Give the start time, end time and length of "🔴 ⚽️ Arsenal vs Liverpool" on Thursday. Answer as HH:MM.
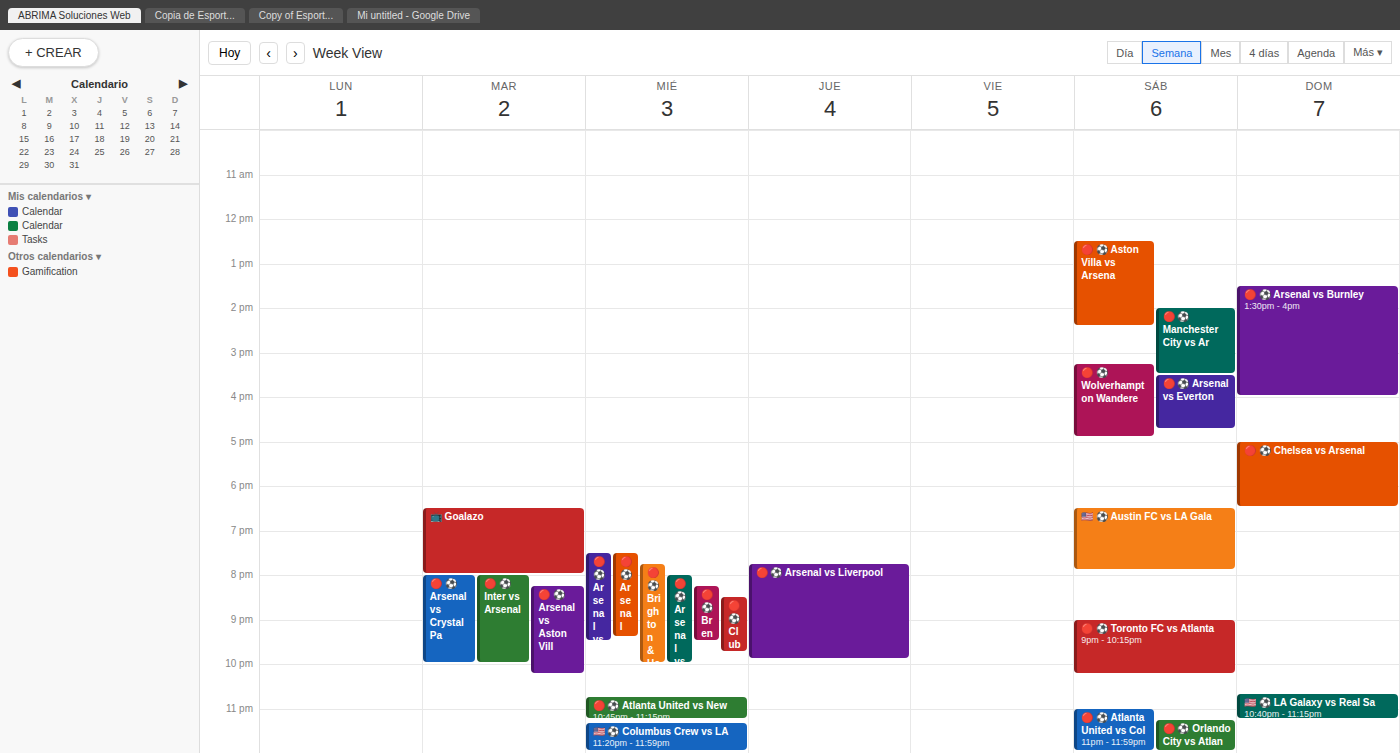
19:45 to 21:55, 2 hours 10 minutes